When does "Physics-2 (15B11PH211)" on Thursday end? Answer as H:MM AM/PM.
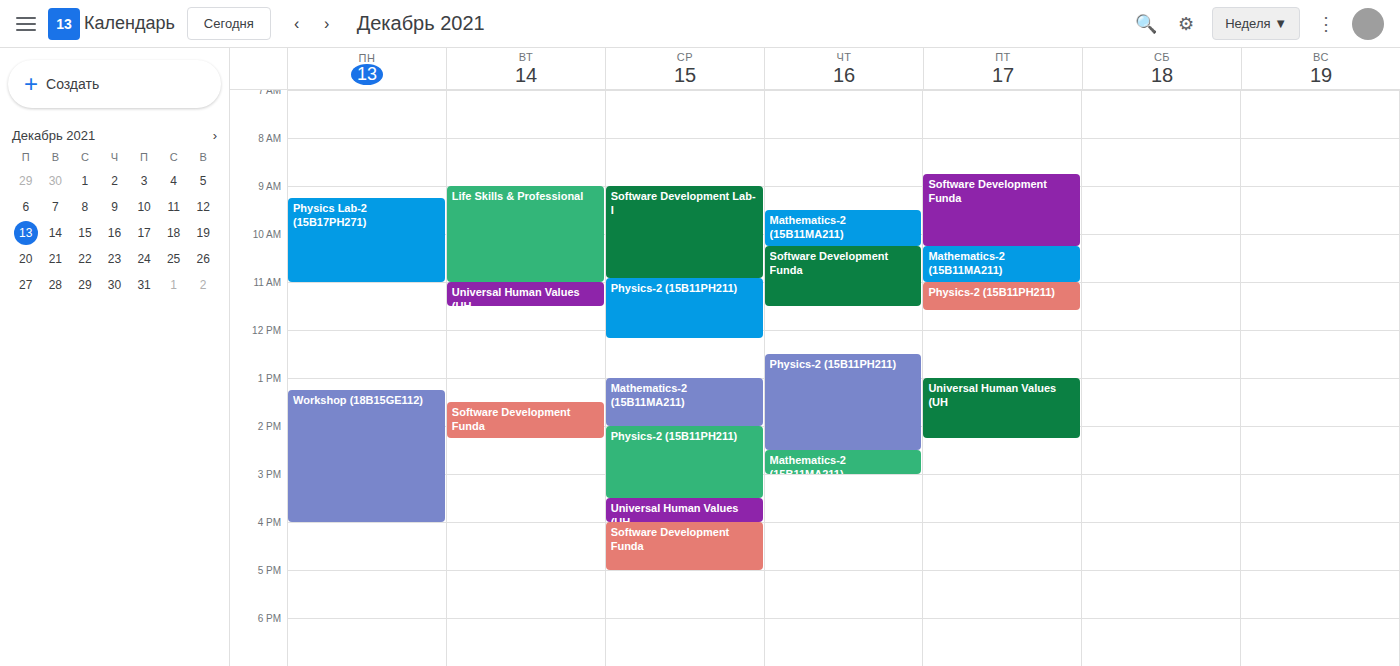
2:30 PM